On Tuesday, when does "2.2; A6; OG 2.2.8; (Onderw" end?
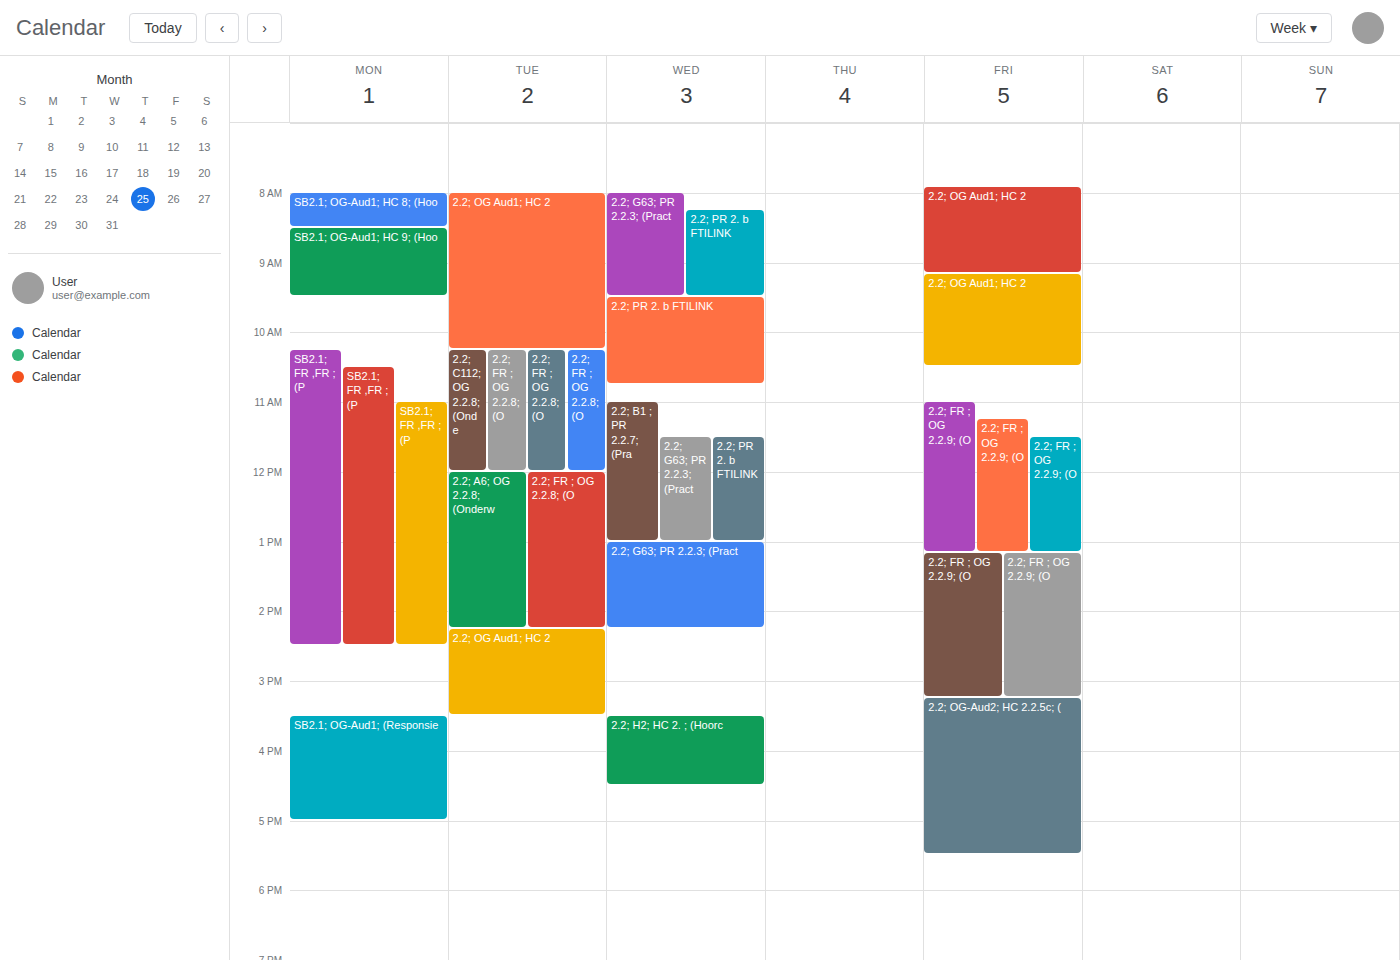
2:15 PM